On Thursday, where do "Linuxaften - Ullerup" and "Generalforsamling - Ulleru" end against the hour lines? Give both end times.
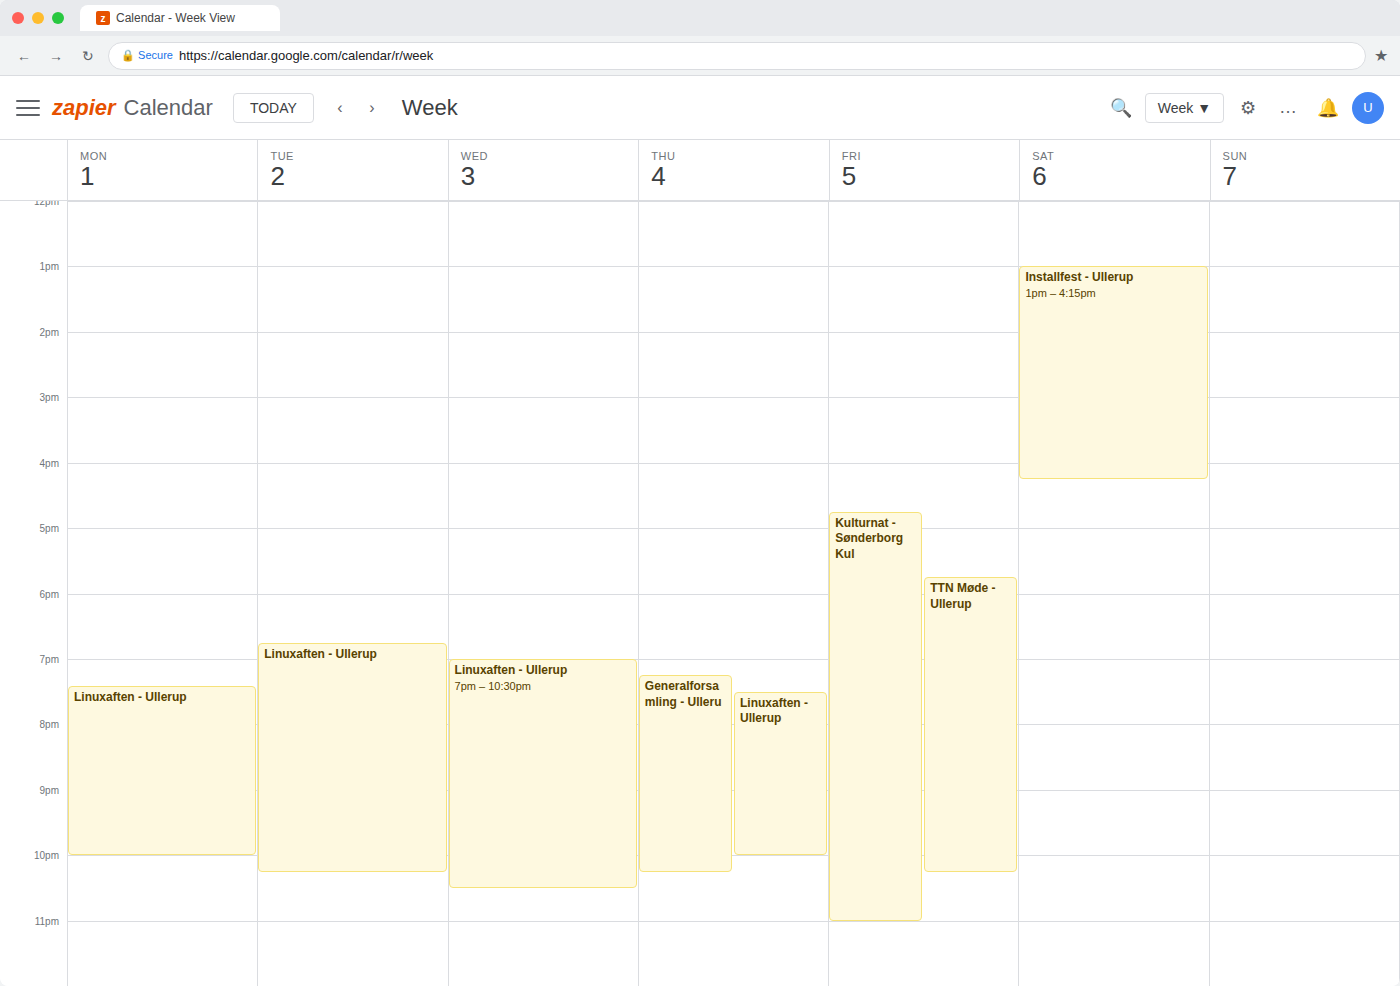
"Linuxaften - Ullerup": 10:00 PM, exactly on the 10 PM line. "Generalforsamling - Ulleru": 10:15 PM, neither: a quarter of the way from the 10 PM line to the 11 PM line.